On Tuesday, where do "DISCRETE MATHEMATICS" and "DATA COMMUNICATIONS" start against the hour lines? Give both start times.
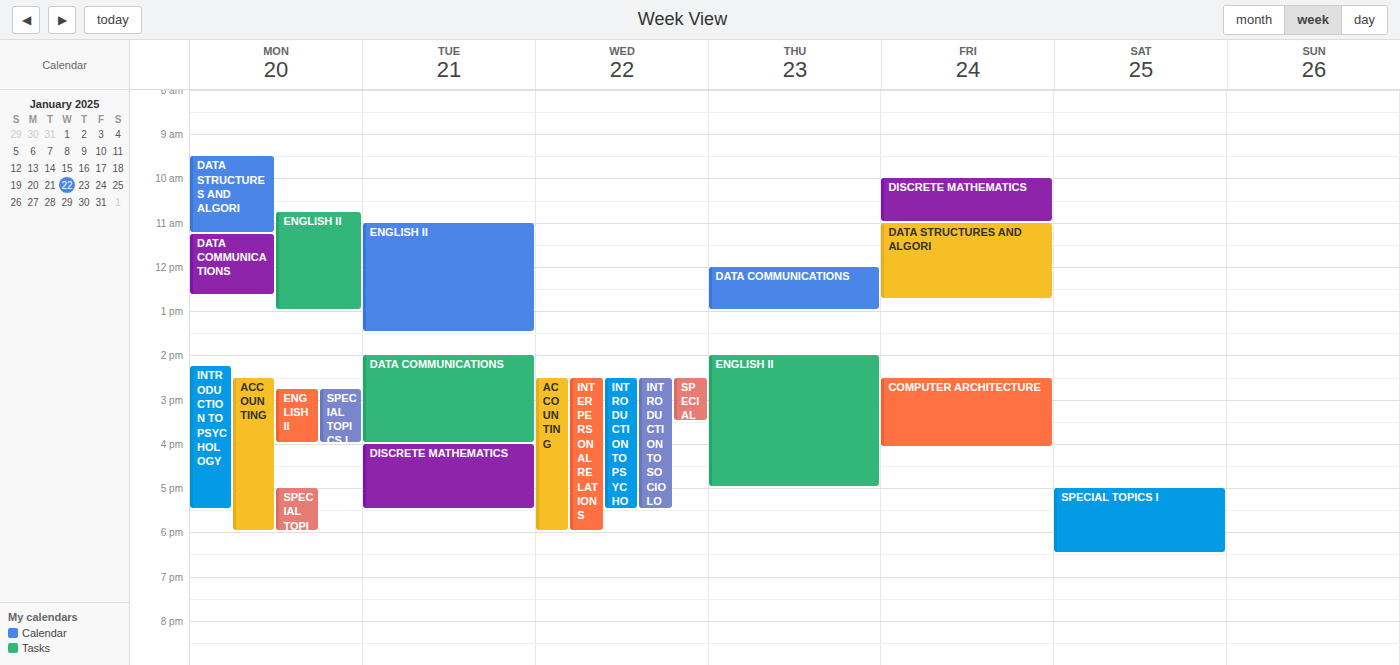
"DISCRETE MATHEMATICS": 4:00 PM, exactly on the 4 PM line. "DATA COMMUNICATIONS": 2:00 PM, exactly on the 2 PM line.